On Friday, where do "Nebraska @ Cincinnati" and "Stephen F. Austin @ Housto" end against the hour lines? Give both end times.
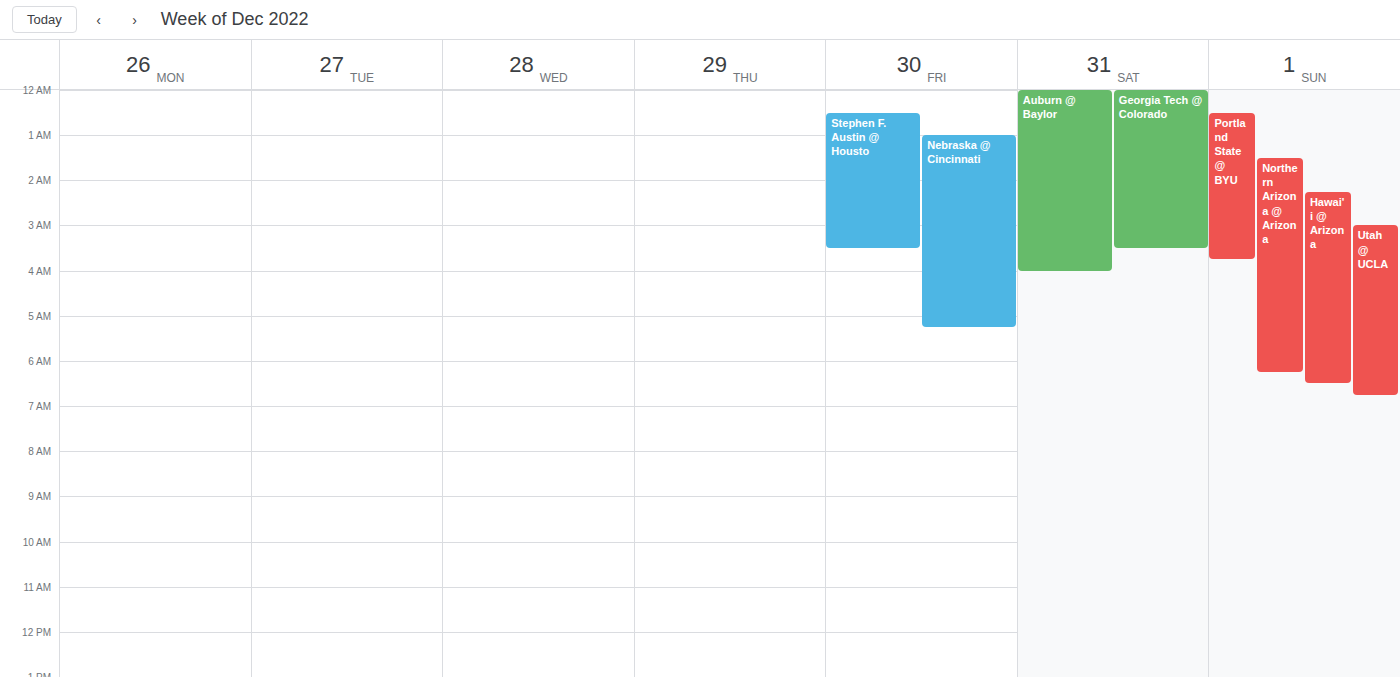
"Nebraska @ Cincinnati": 05:15, neither: a quarter of the way from the 05:00 line to the 06:00 line. "Stephen F. Austin @ Housto": 03:30, halfway between the 03:00 and 04:00 lines.